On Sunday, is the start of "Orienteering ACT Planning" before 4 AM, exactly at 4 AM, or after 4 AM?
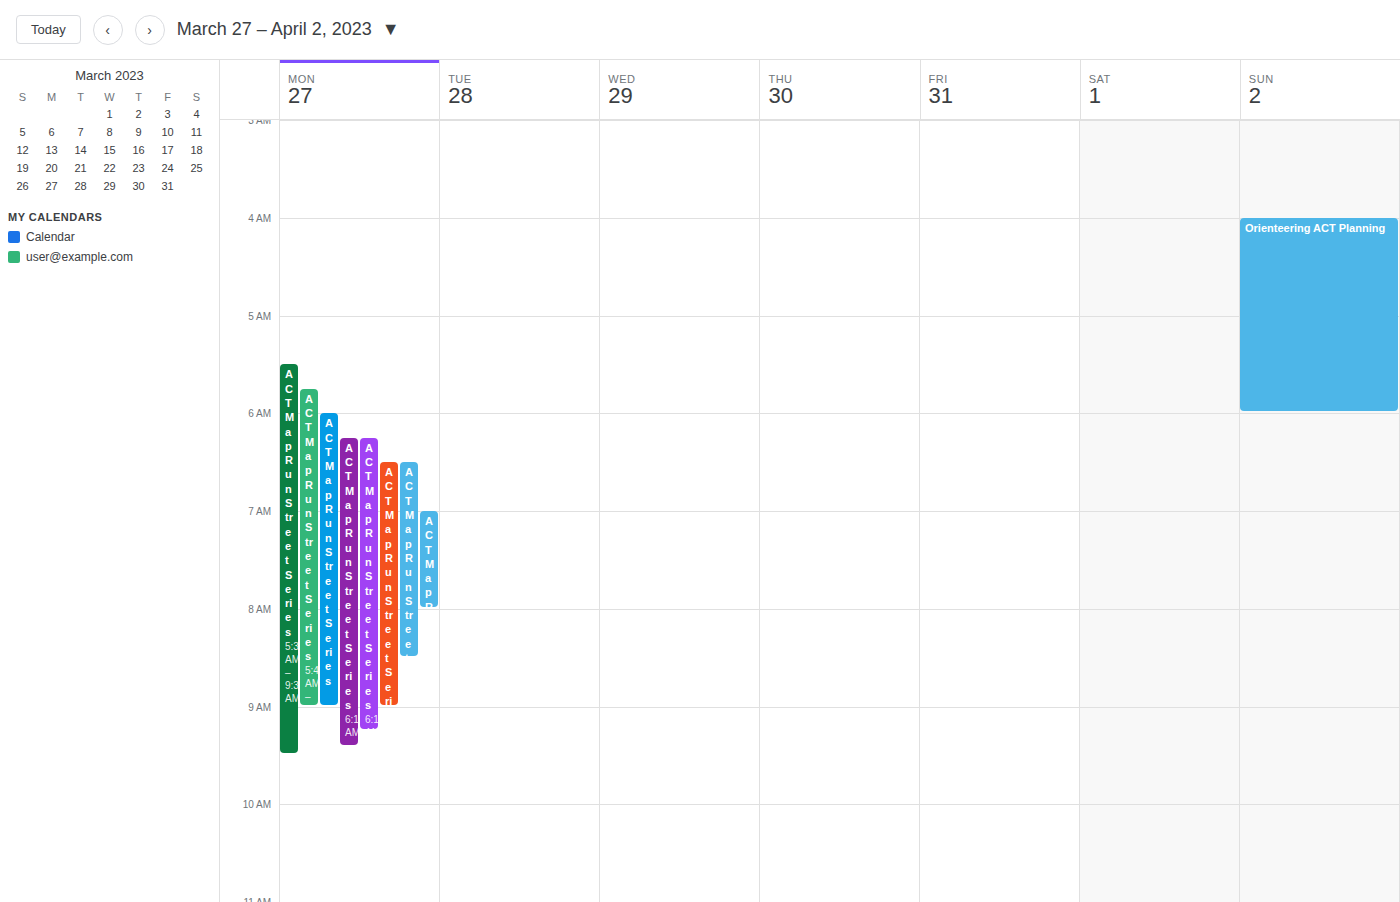
4:00 AM -- exactly at 4 AM, on the 4 AM line.